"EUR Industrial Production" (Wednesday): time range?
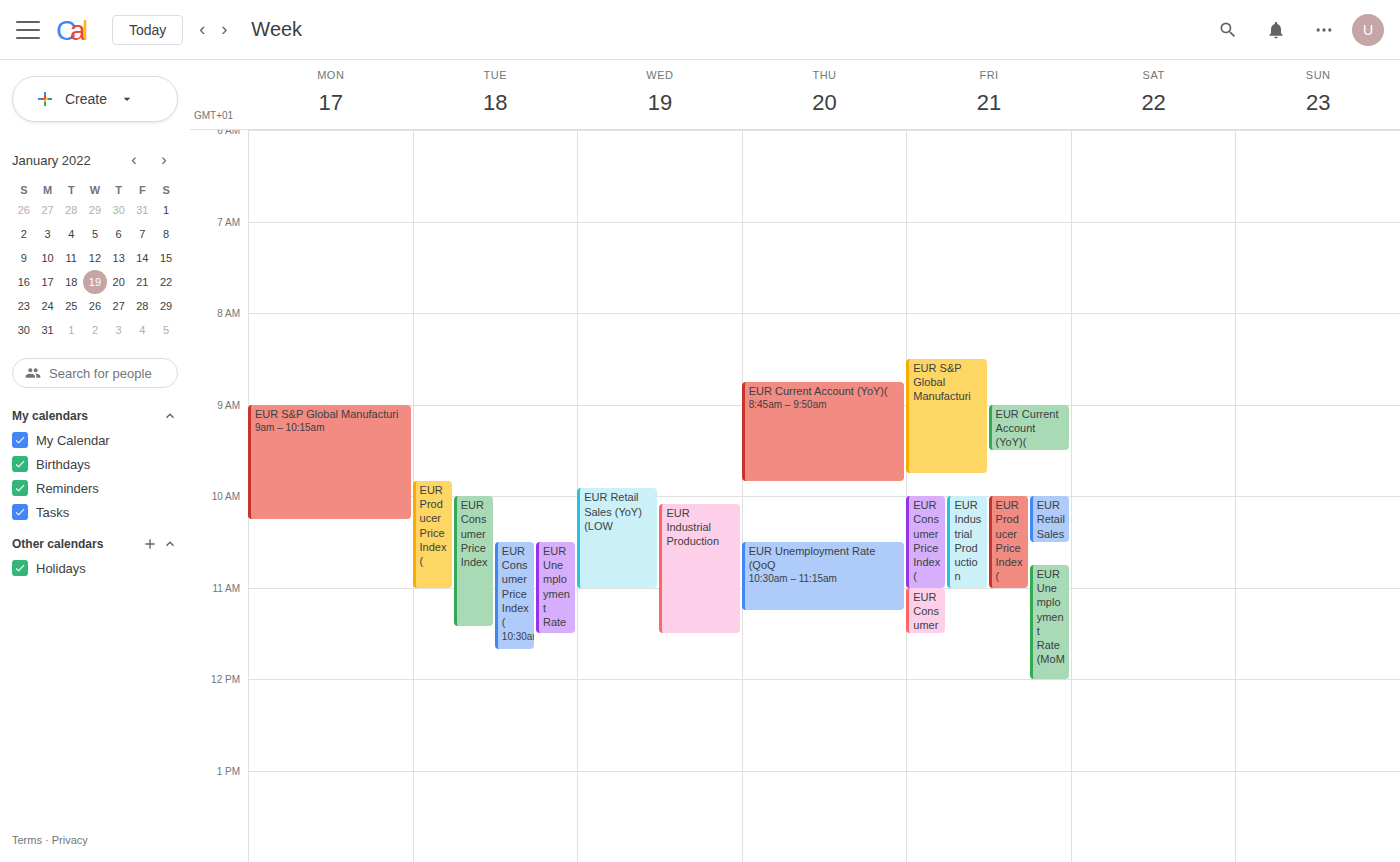
10:05 to 11:30